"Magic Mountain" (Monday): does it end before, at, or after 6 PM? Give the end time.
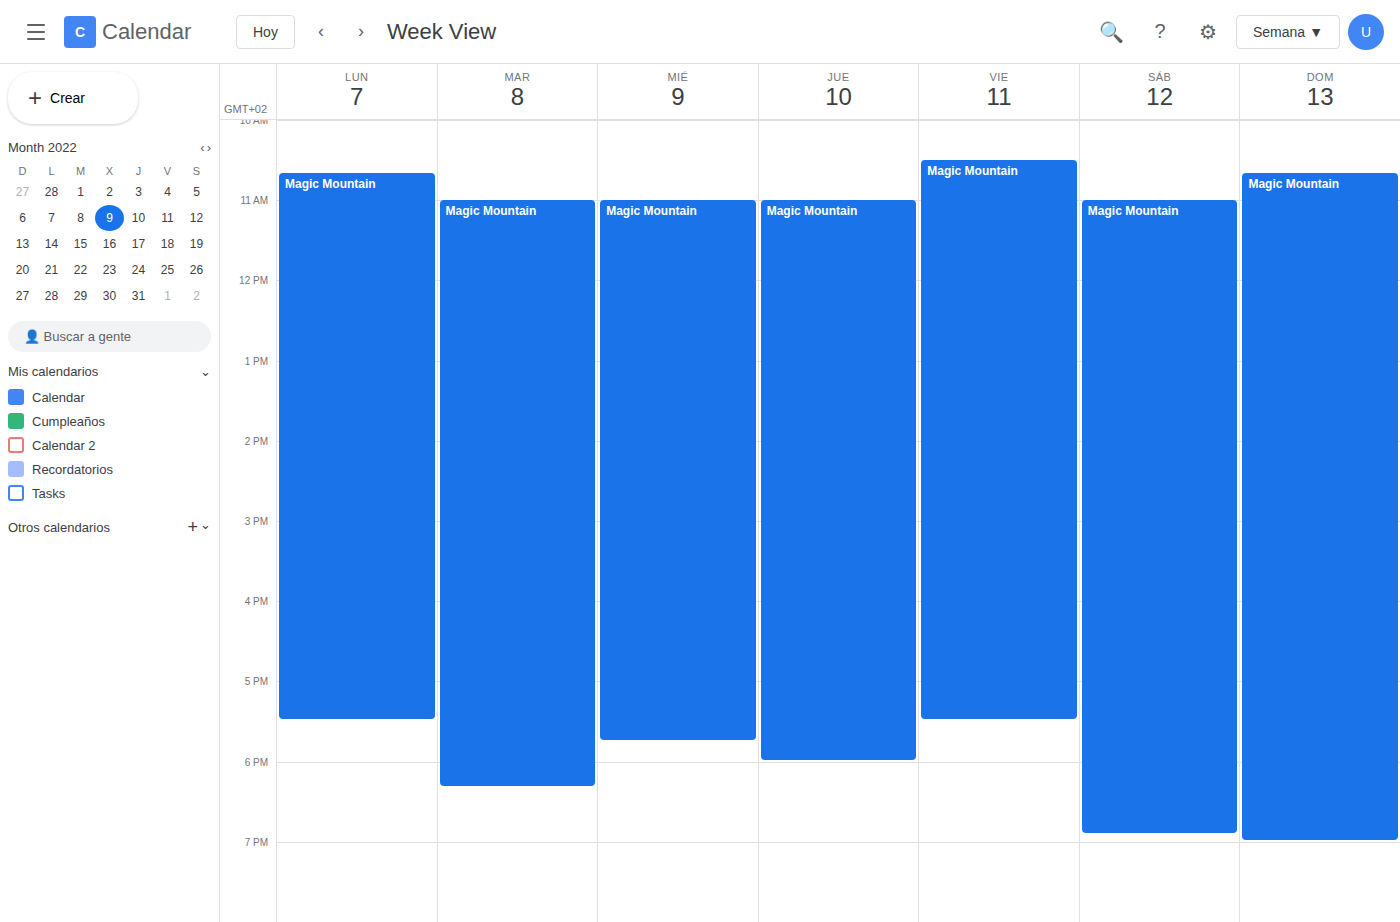
5:30 PM -- before 6 PM, 30 minutes above the 6 PM line.